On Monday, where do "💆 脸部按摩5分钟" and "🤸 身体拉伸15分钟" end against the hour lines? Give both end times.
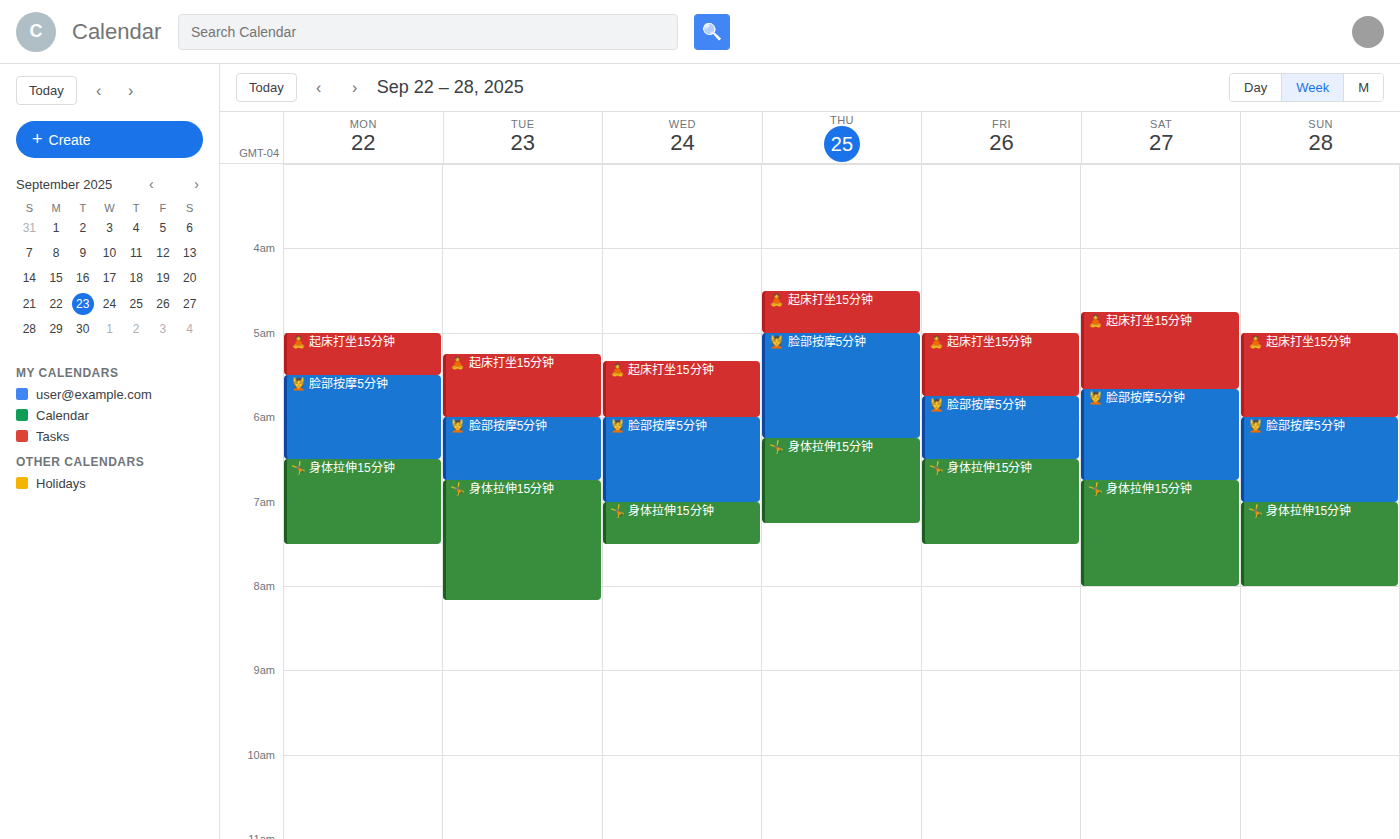
"💆 脸部按摩5分钟": 6:30 AM, halfway between the 6 AM and 7 AM lines. "🤸 身体拉伸15分钟": 7:30 AM, halfway between the 7 AM and 8 AM lines.